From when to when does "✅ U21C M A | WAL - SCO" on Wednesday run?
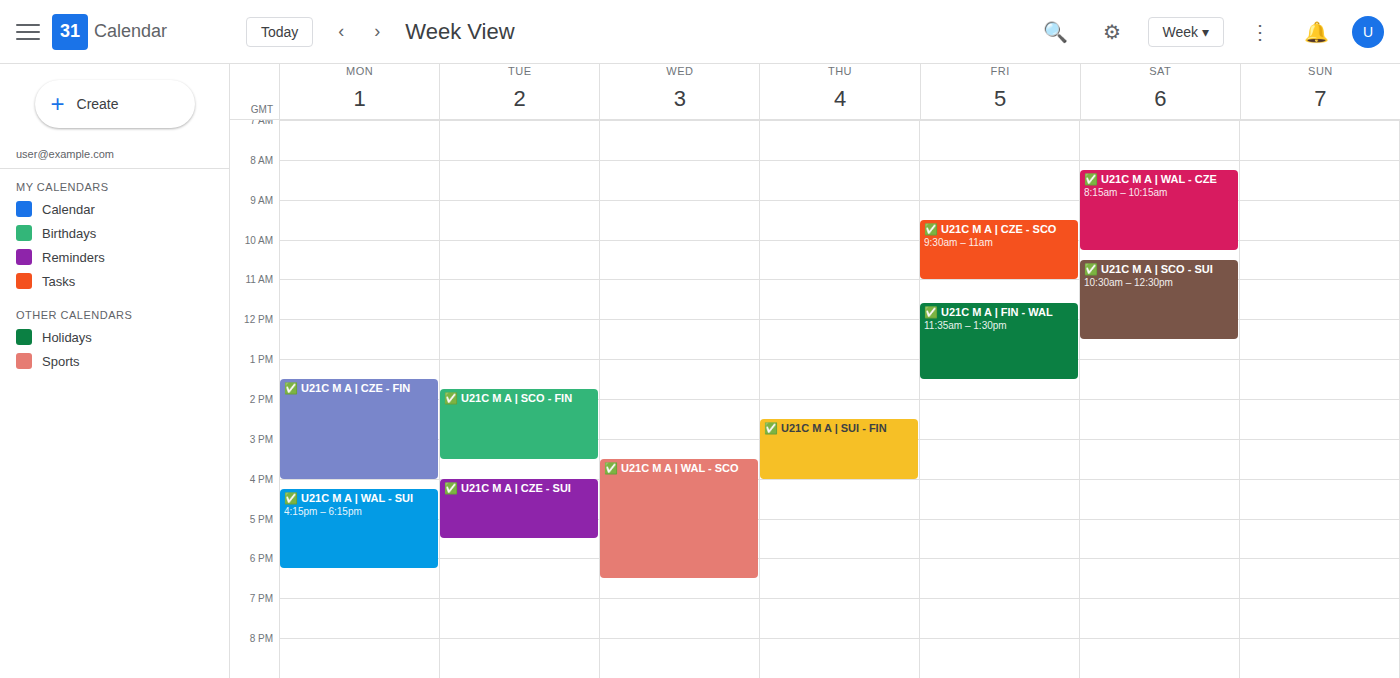
15:30 to 18:30